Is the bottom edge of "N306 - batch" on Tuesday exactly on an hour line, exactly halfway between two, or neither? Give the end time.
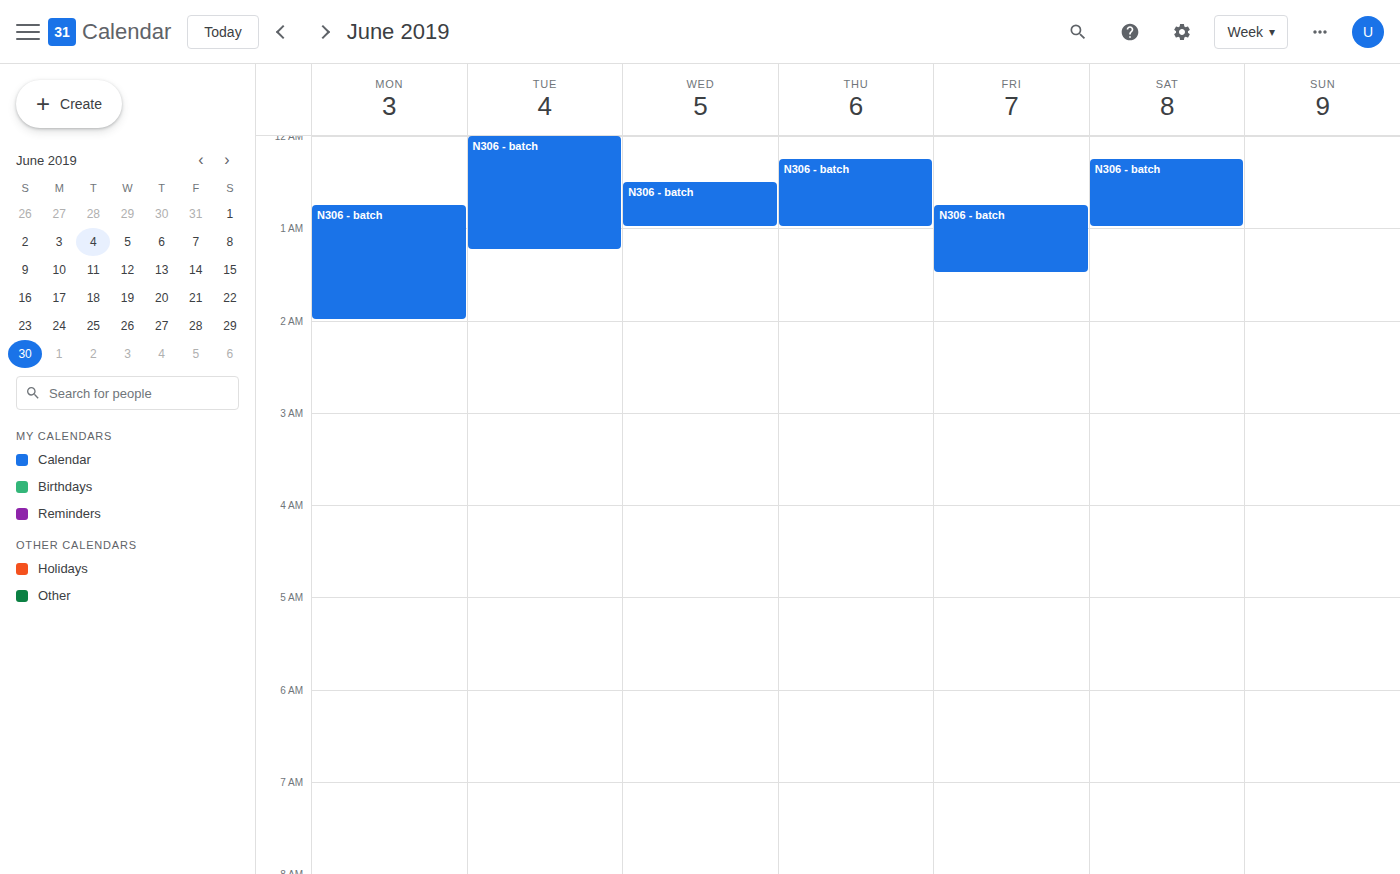
01:15 -- neither: a quarter of the way from the 01:00 line to the 02:00 line.